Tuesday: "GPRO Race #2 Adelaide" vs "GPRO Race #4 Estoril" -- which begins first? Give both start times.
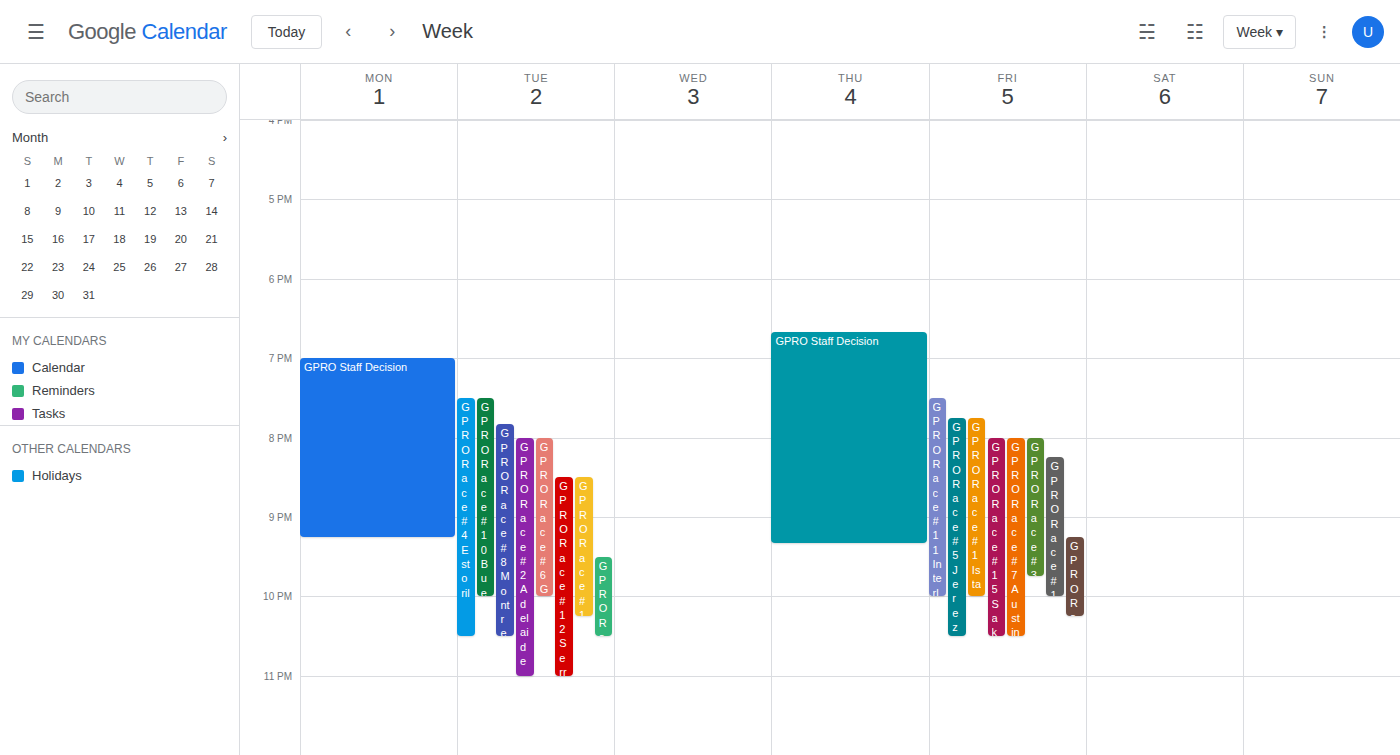
"GPRO Race #4 Estoril" 7:30 PM; "GPRO Race #2 Adelaide" 8:00 PM.